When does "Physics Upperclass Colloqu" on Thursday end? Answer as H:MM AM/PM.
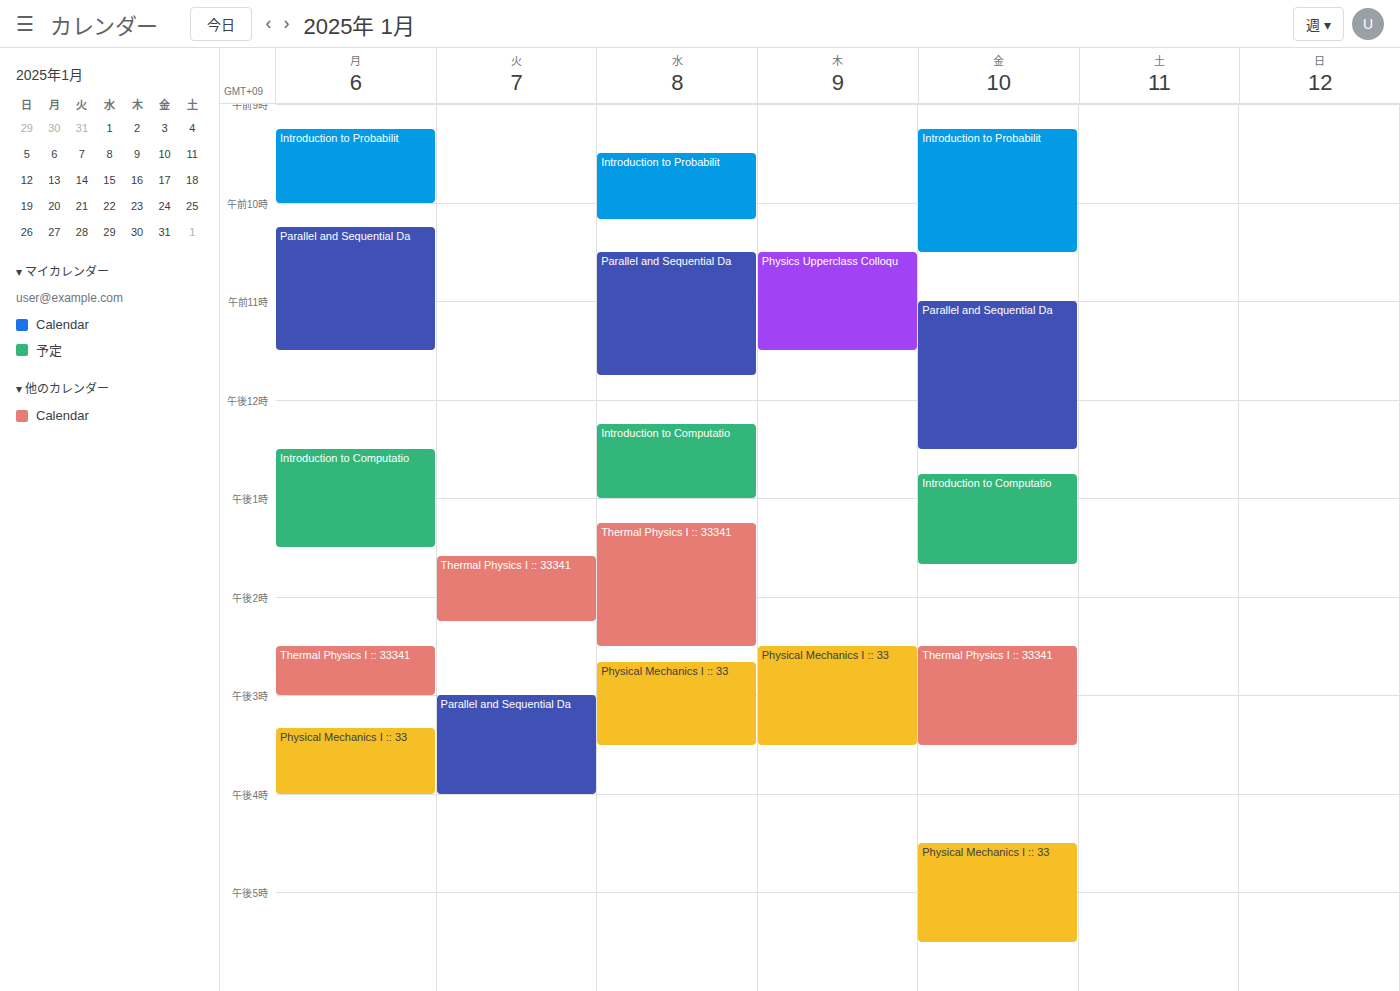
11:30 AM